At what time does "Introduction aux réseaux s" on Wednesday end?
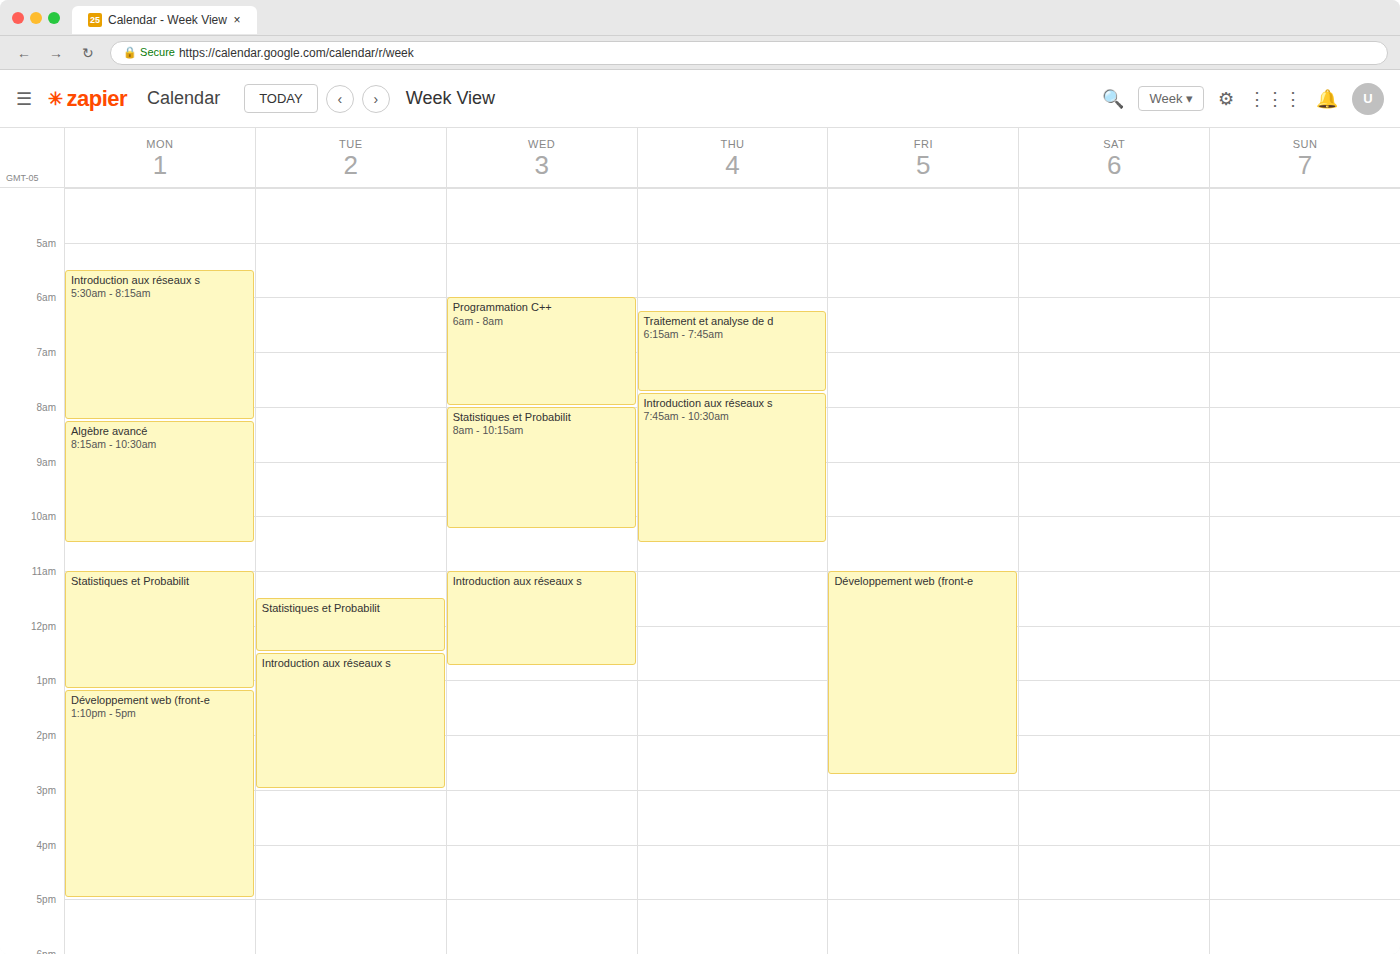
12:45 PM